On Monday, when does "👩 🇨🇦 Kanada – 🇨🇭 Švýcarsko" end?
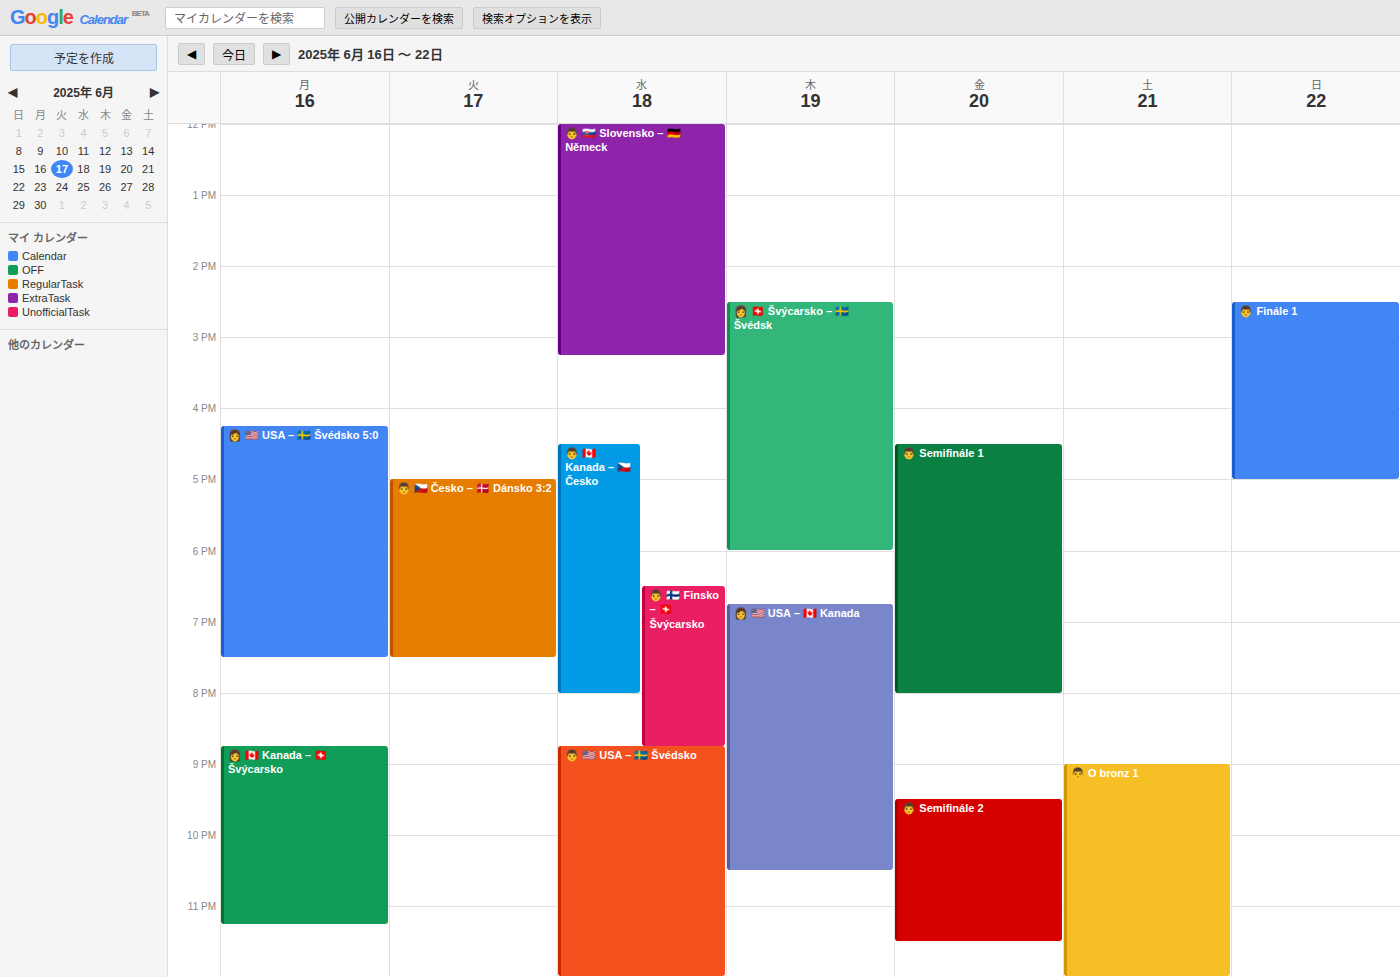
11:15 PM